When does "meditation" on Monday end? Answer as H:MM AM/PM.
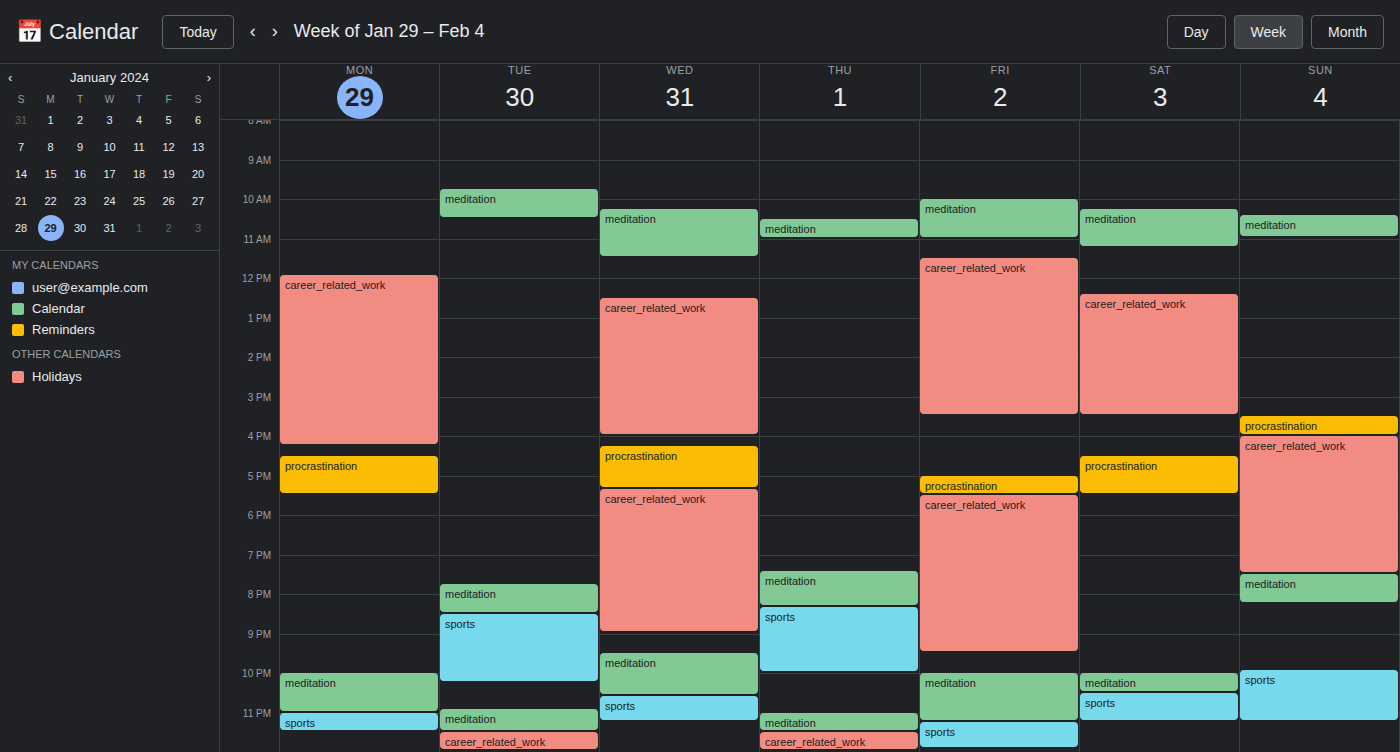
11:00 PM